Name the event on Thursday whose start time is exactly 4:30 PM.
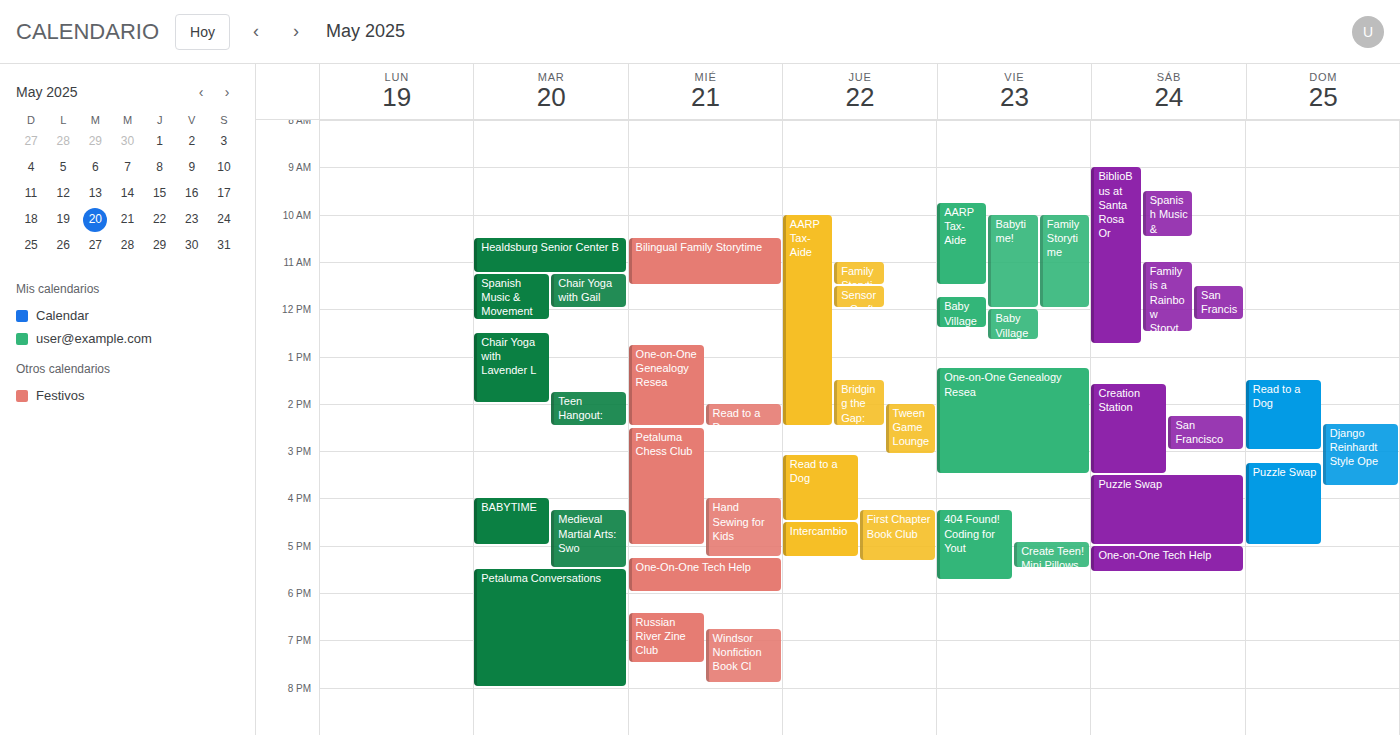
"Intercambio"